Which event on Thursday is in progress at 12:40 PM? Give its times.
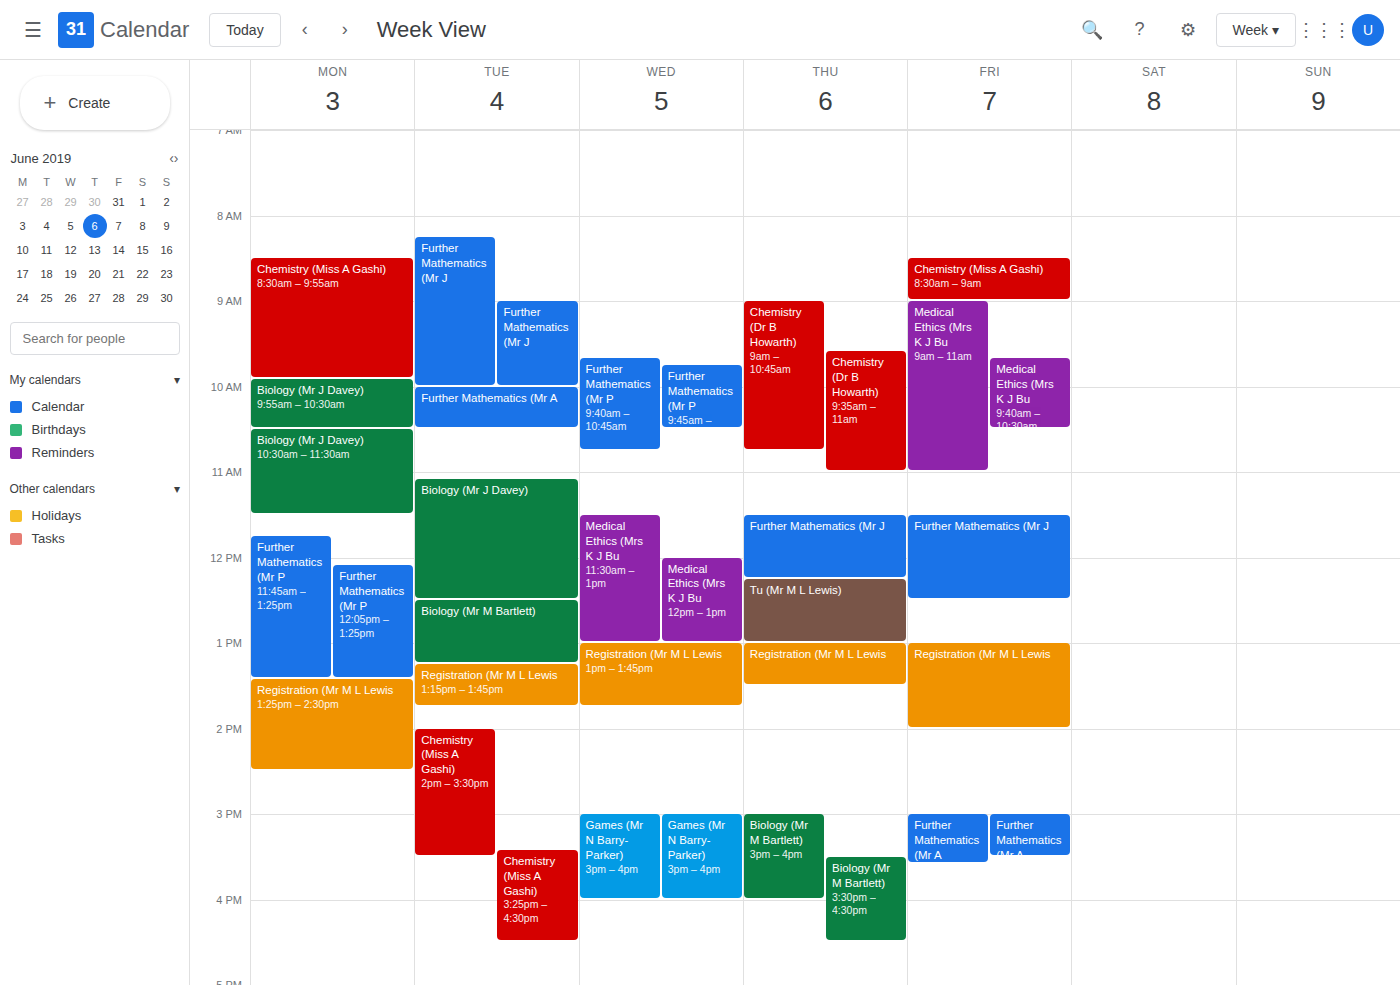
"Tu (Mr M L Lewis)", 12:15 PM to 1:00 PM